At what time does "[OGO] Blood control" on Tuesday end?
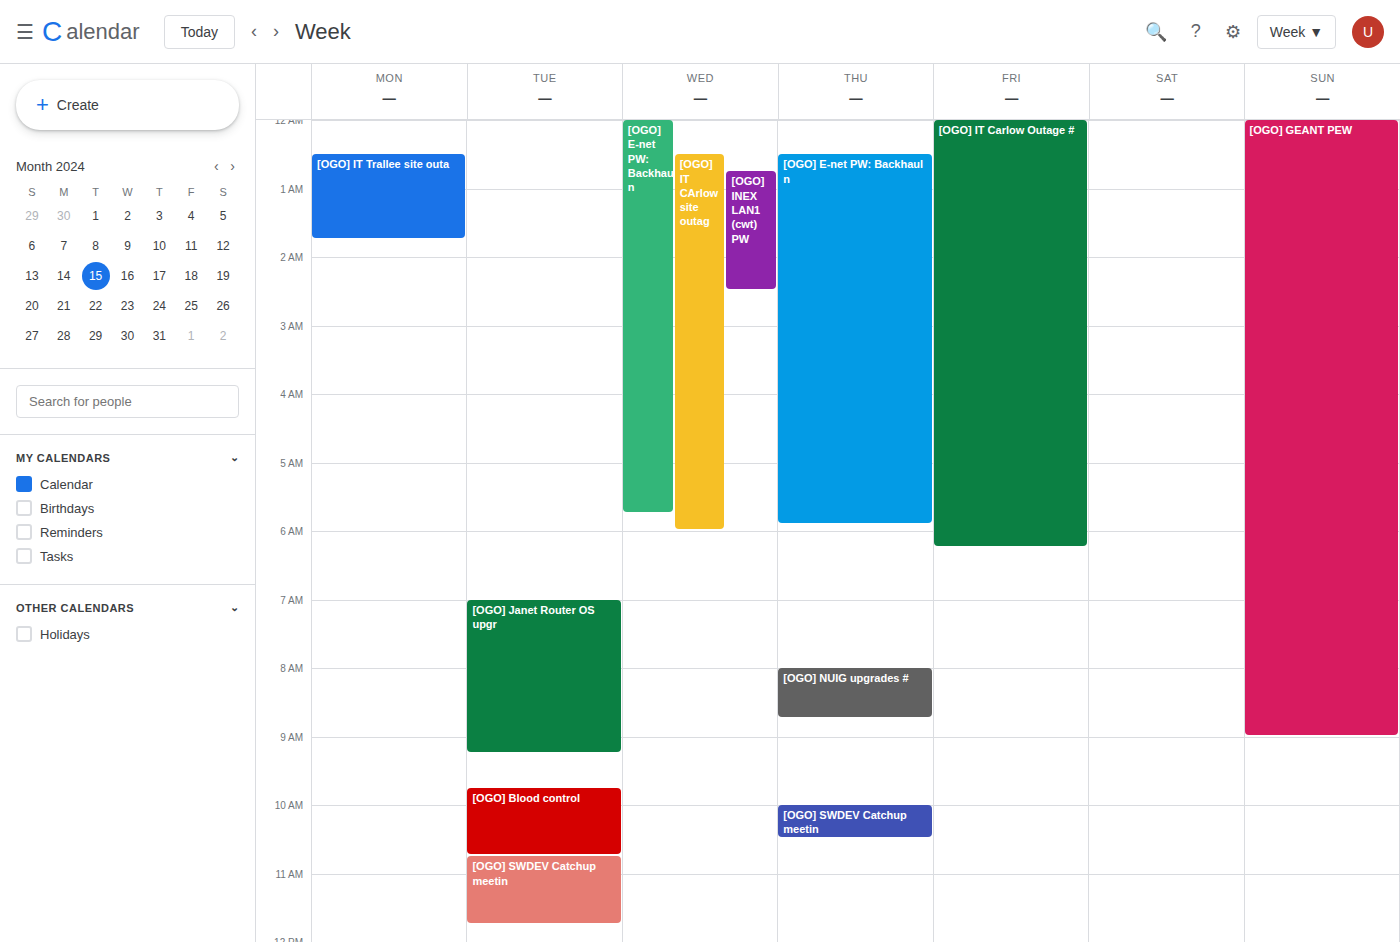
10:45 AM